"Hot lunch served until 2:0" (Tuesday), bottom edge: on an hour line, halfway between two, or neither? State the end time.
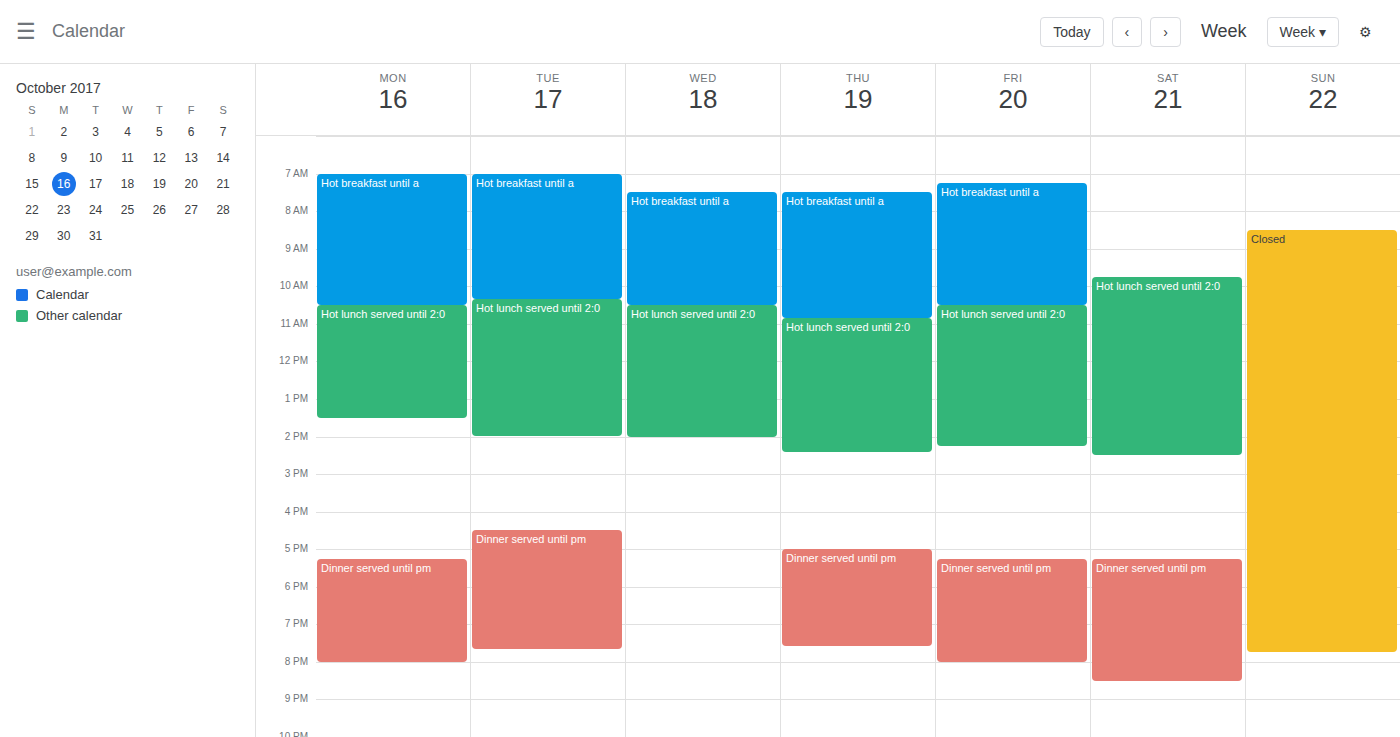
14:00 -- exactly on the 14:00 line.